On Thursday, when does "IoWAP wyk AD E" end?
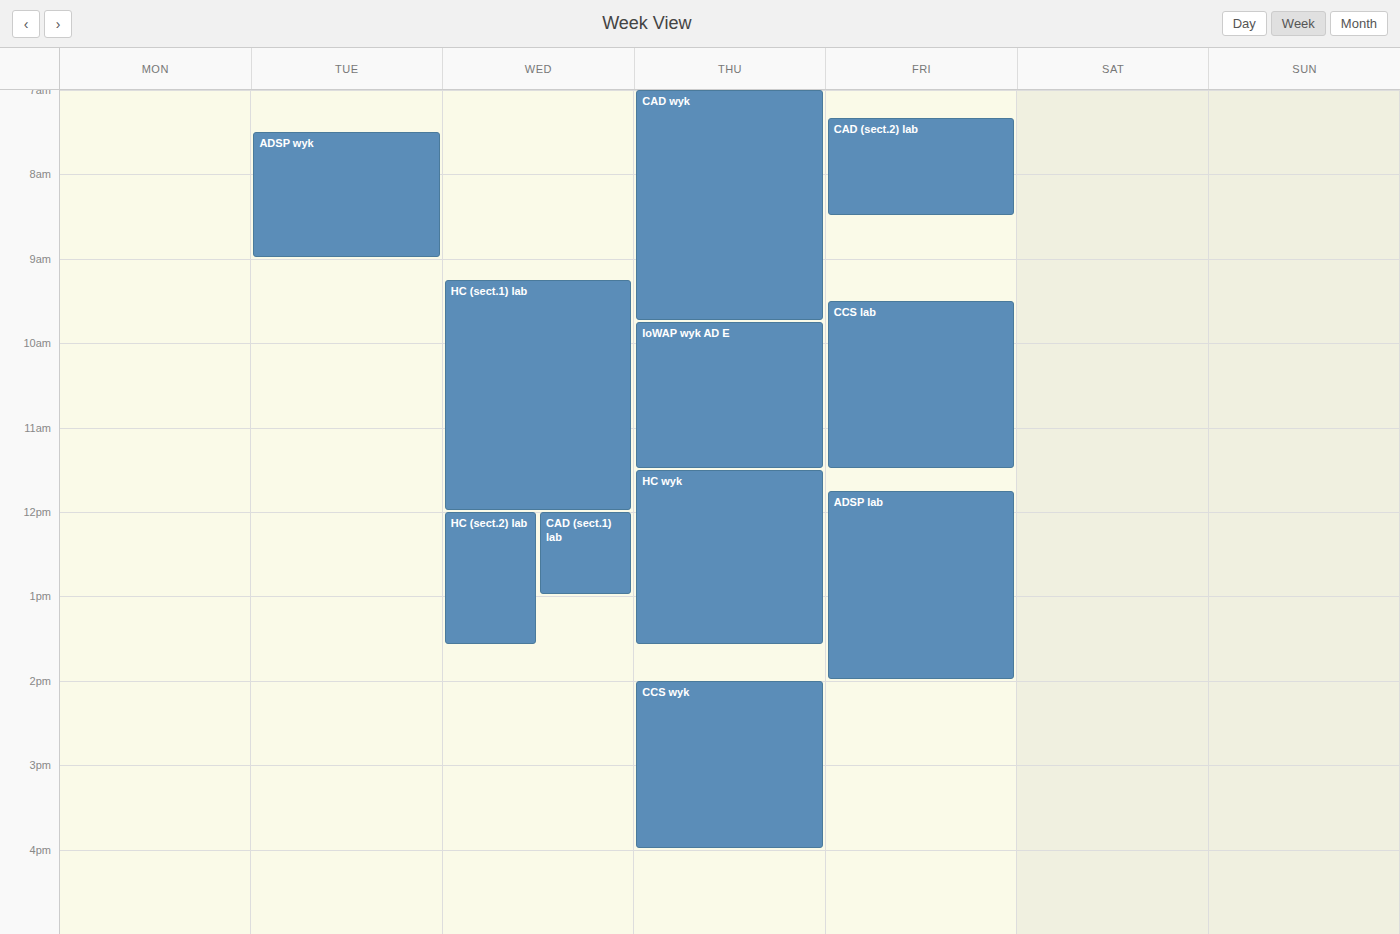
11:30 AM